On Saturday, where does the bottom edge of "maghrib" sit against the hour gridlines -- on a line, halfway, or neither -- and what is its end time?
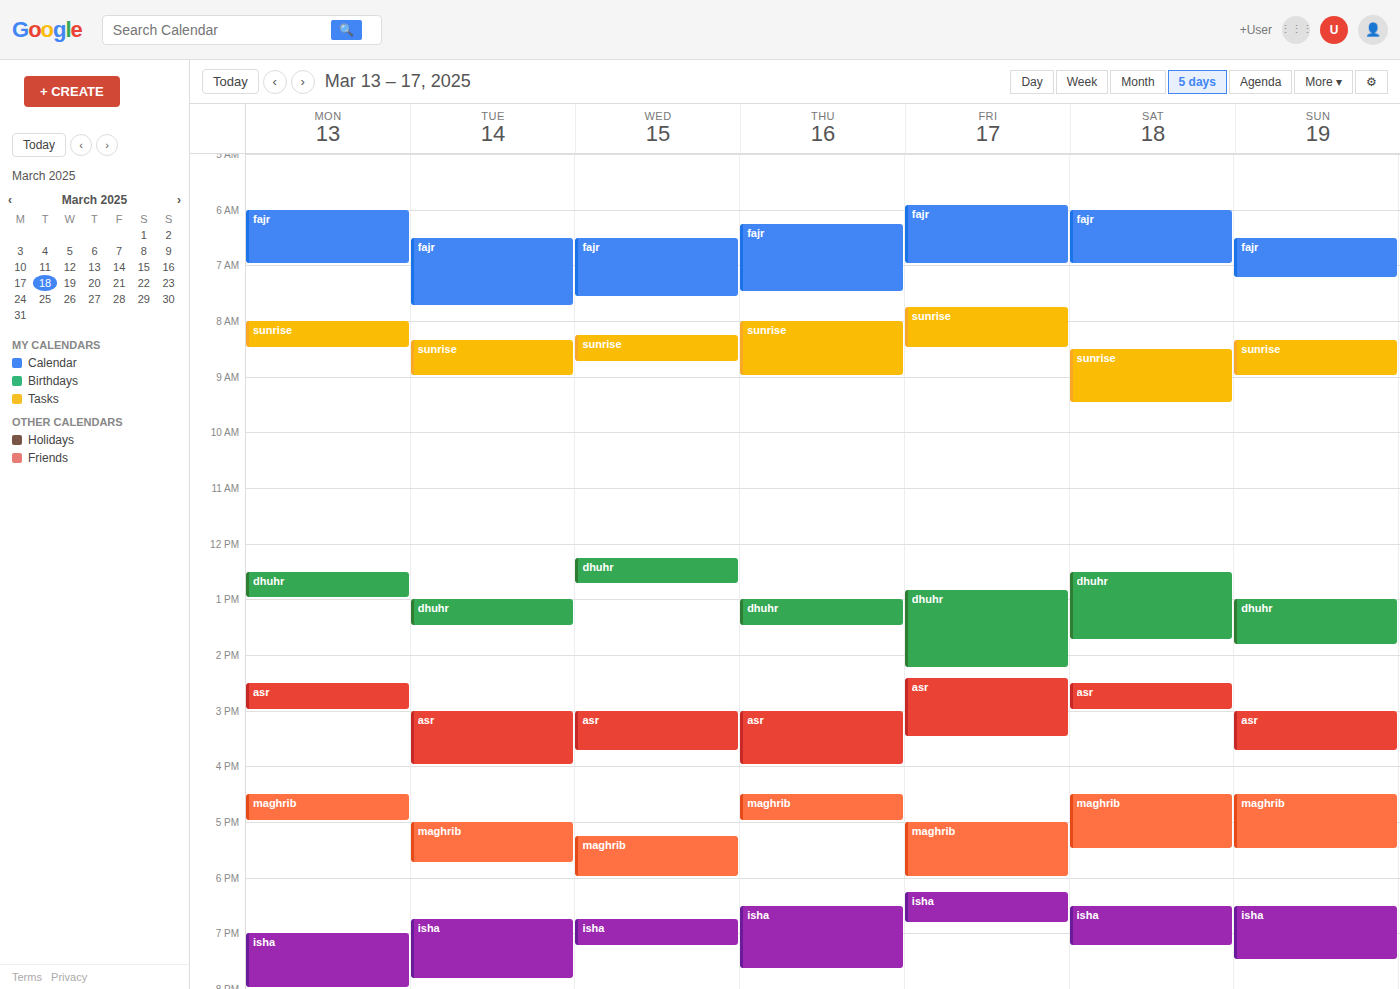
5:30 PM -- halfway between the 5 PM and 6 PM lines.